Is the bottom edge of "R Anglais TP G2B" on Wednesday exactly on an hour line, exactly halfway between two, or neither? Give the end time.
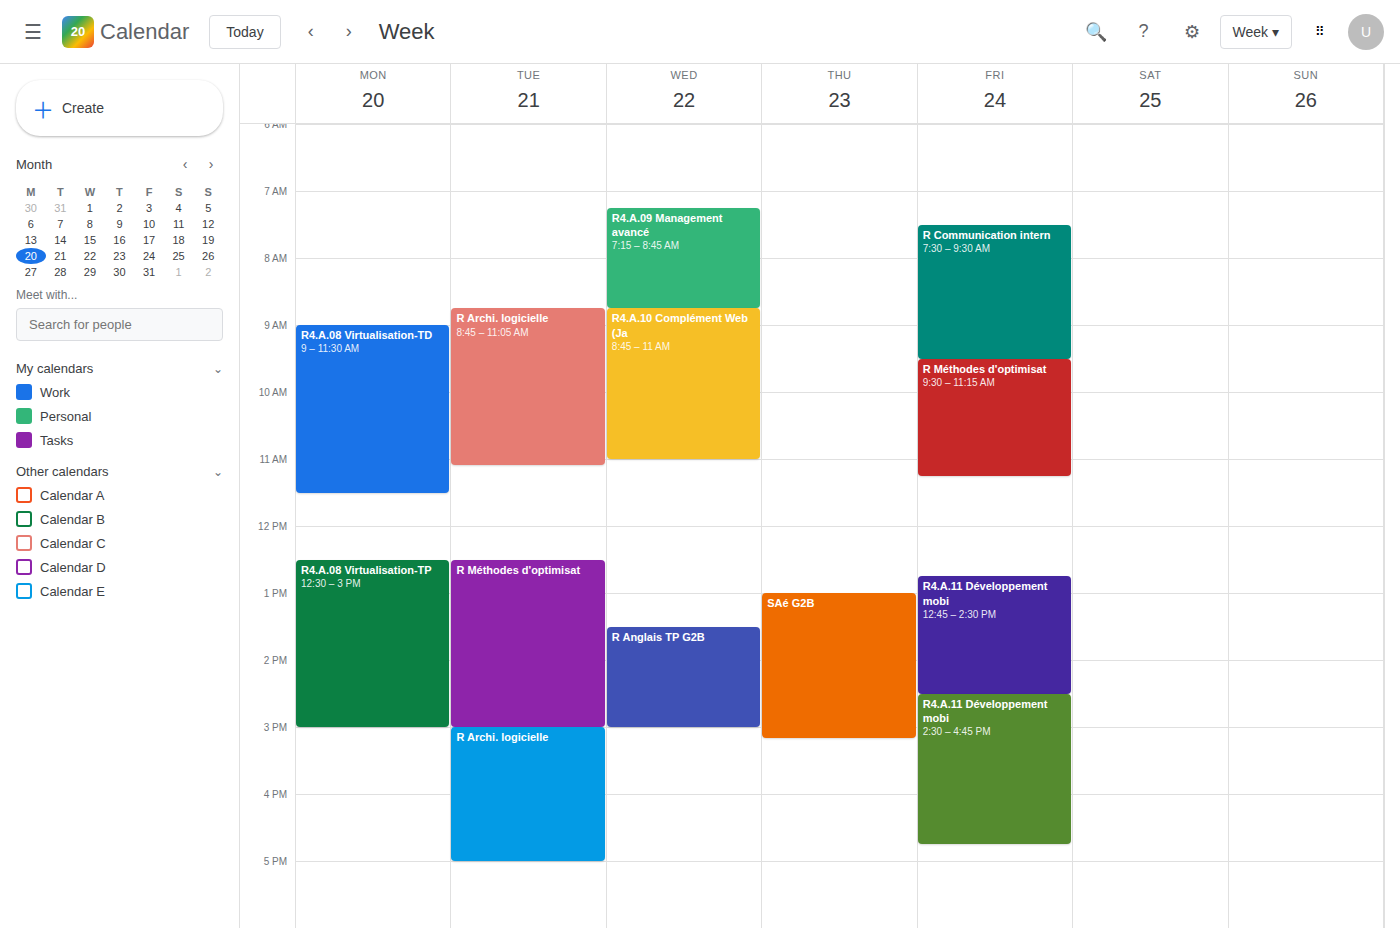
15:00 -- exactly on the 15:00 line.